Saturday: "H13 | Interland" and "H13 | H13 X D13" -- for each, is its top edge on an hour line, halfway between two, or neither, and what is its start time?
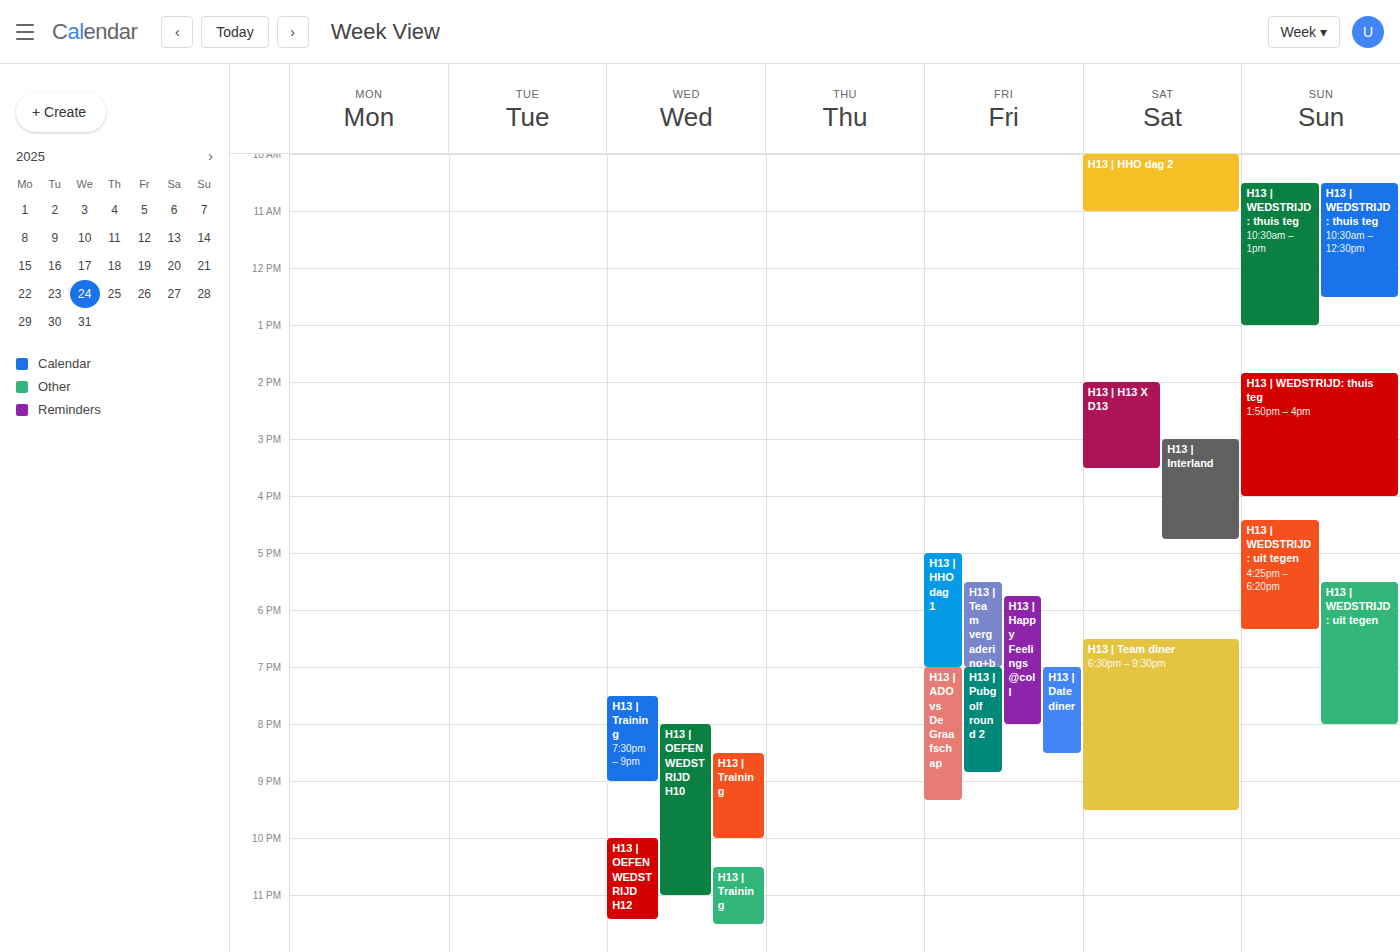
"H13 | Interland": 3:00 PM, exactly on the 3 PM line. "H13 | H13 X D13": 2:00 PM, exactly on the 2 PM line.